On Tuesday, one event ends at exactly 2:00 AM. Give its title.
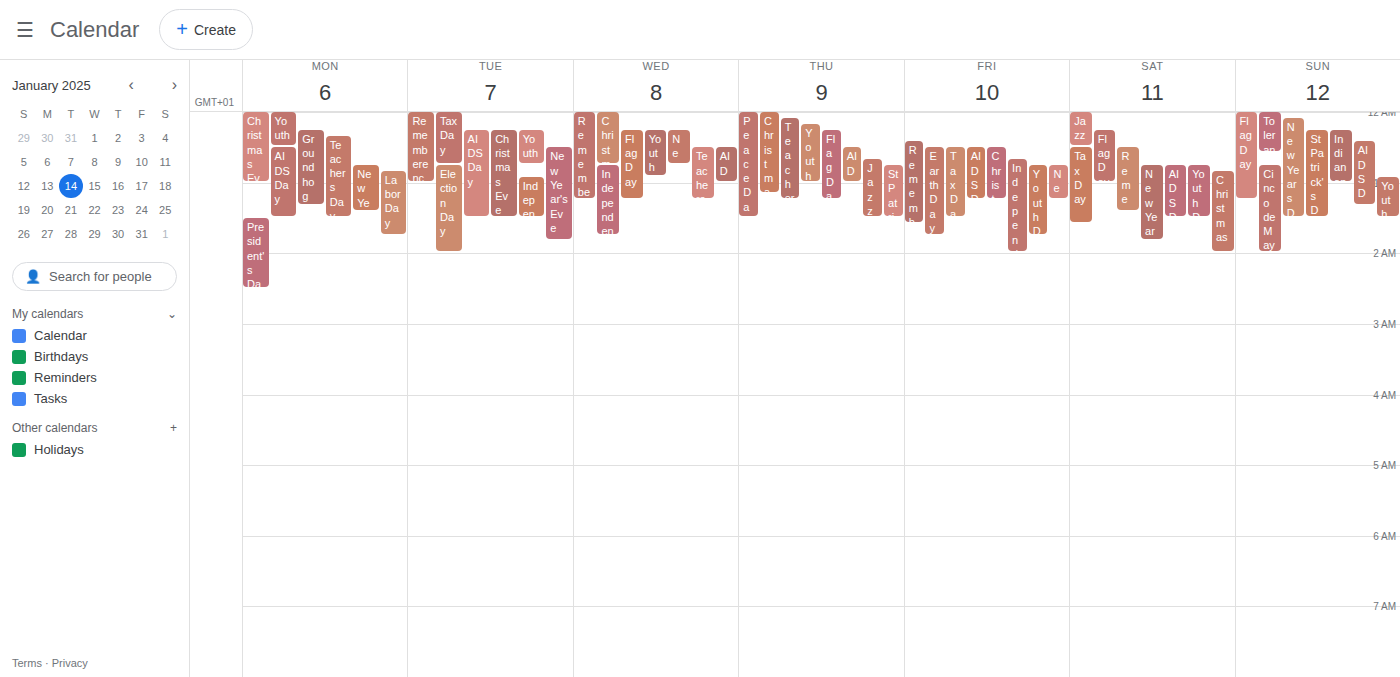
"Election Day"